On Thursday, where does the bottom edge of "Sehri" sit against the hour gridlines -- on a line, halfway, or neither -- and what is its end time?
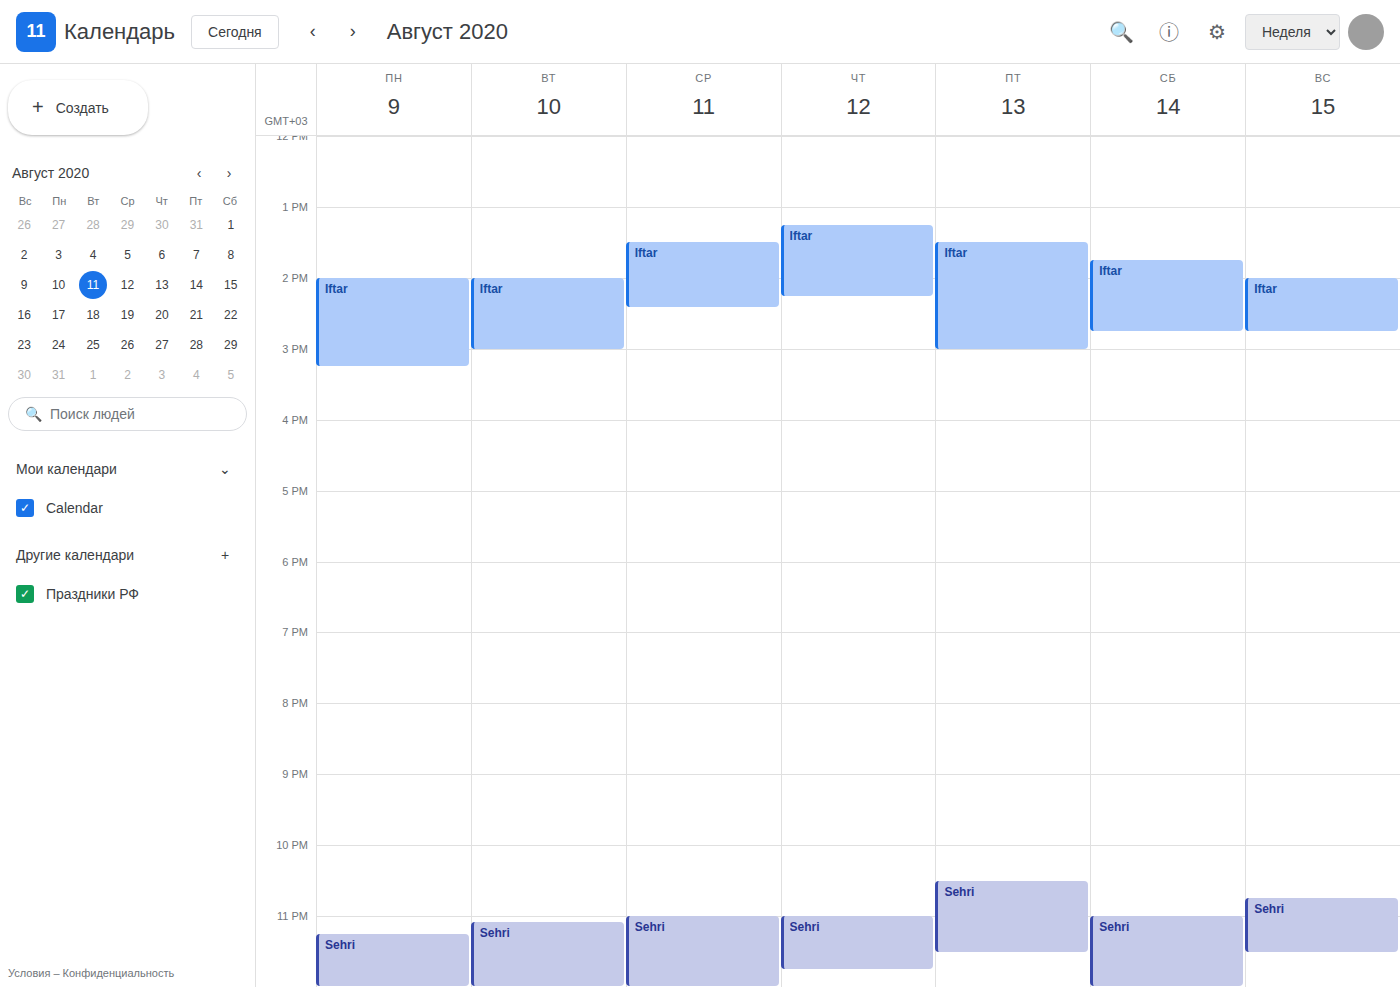
11:45 PM -- neither: three quarters of the way from the 11 PM line to the 12 AM line.